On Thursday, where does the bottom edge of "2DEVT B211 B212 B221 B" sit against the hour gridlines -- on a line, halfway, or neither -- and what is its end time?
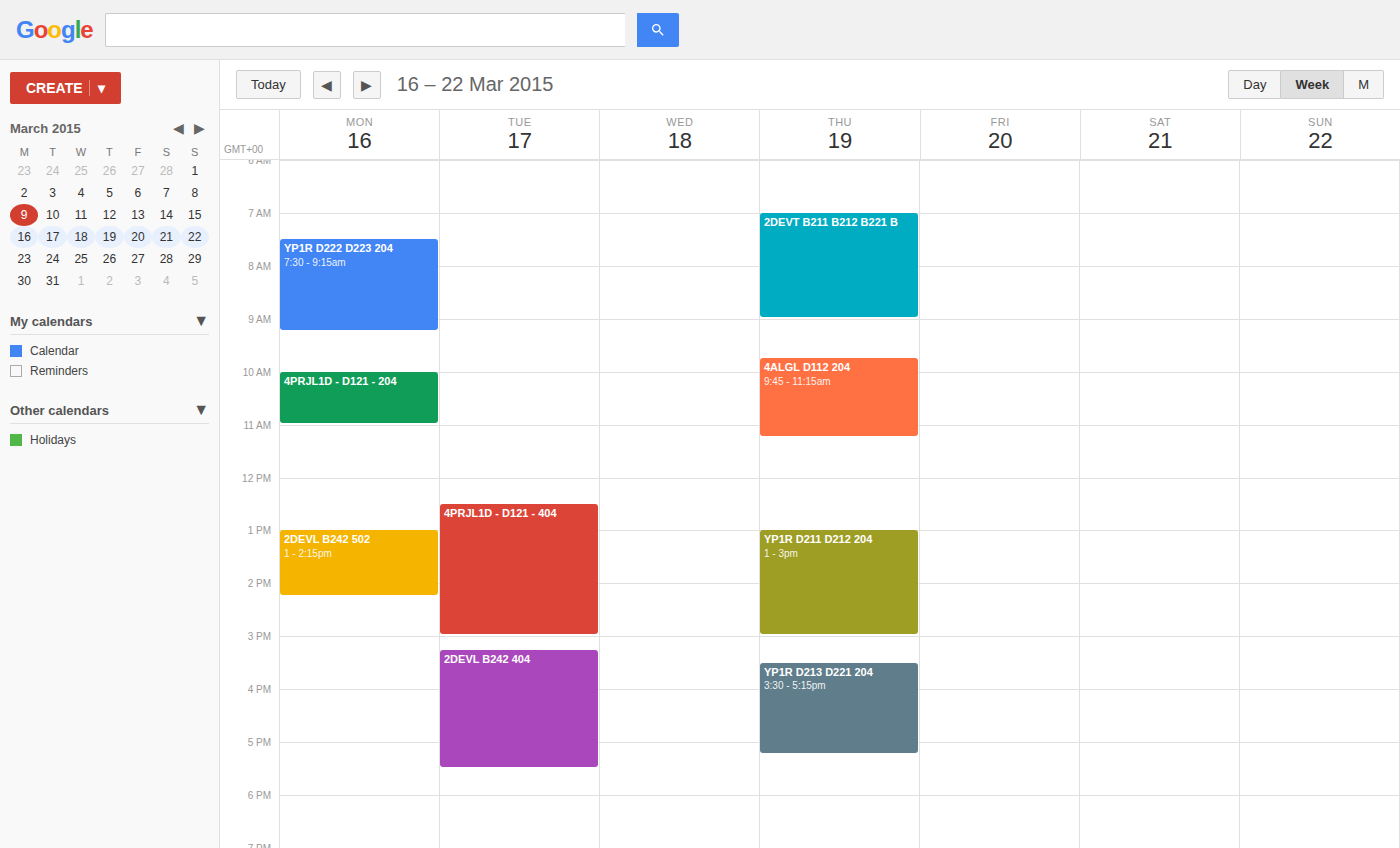
9:00 AM -- exactly on the 9 AM line.